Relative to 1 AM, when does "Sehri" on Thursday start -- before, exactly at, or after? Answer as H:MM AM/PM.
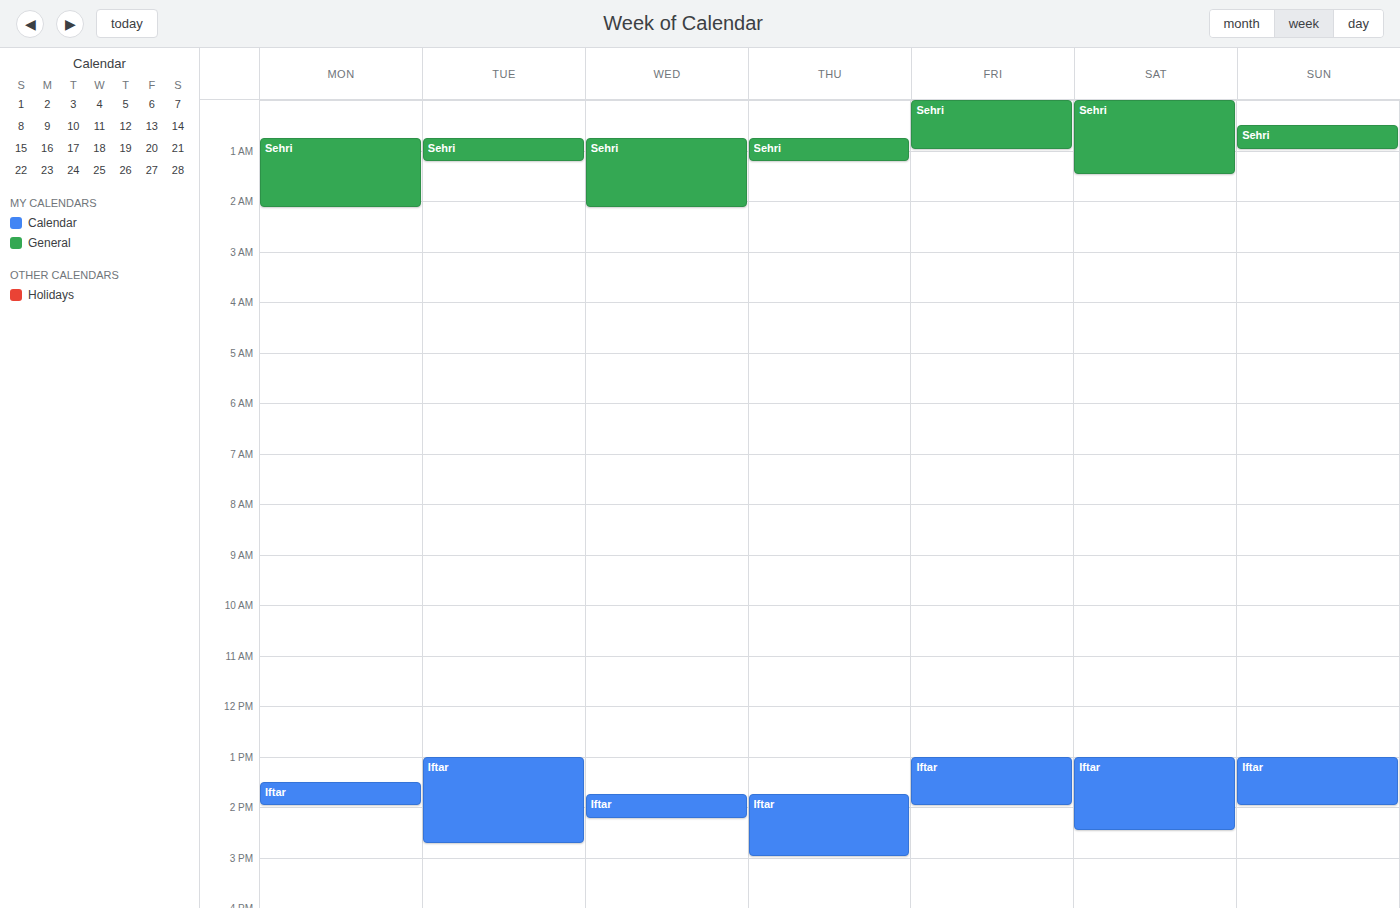
12:45 AM -- before 1 AM, 15 minutes above the 1 AM line.